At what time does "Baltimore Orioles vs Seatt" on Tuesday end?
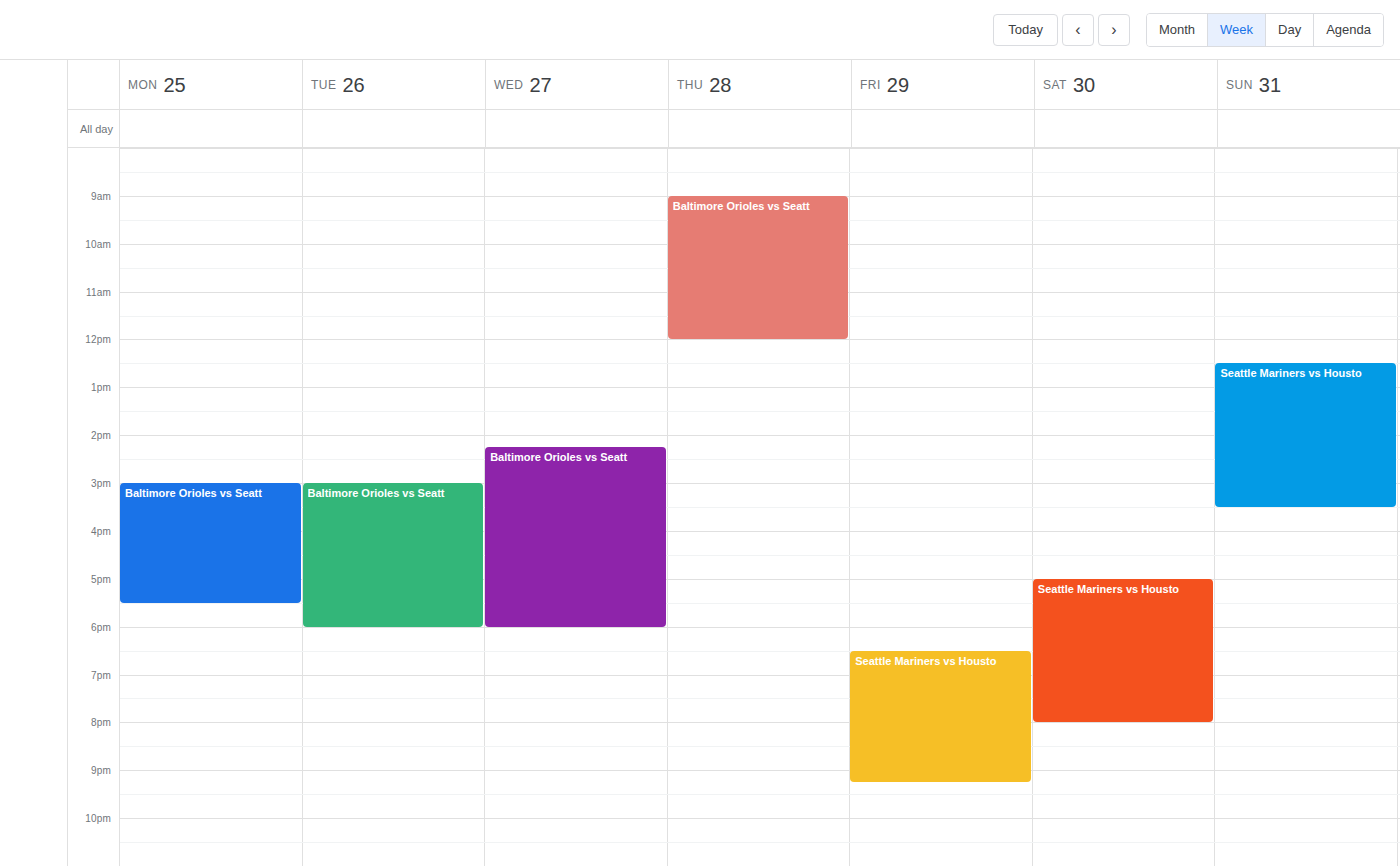
6:00 PM